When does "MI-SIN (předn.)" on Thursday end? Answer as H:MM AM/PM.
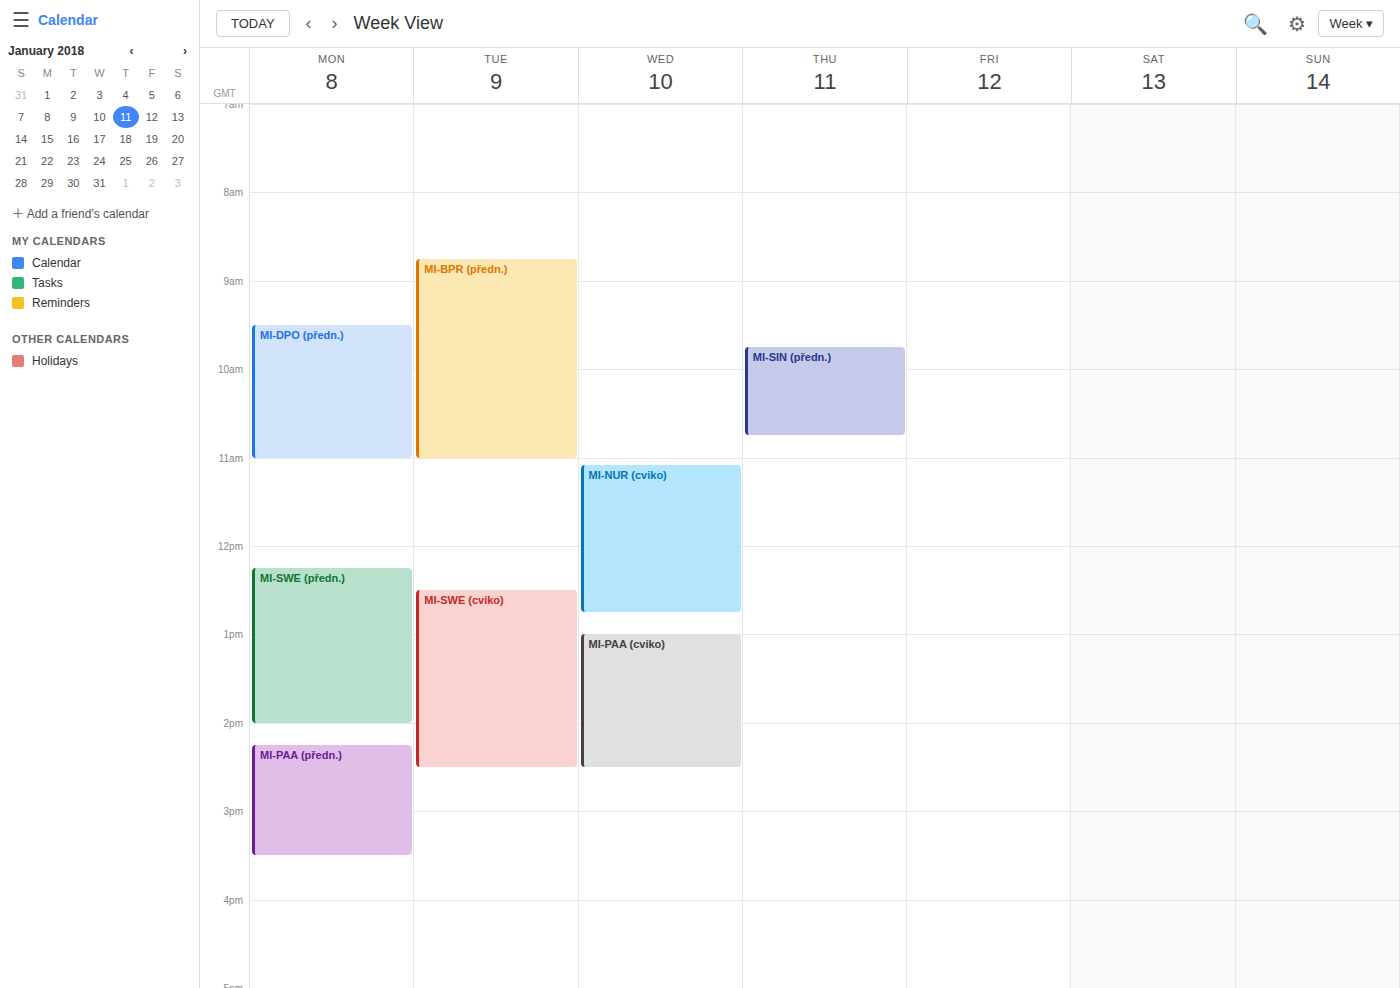
10:45 AM